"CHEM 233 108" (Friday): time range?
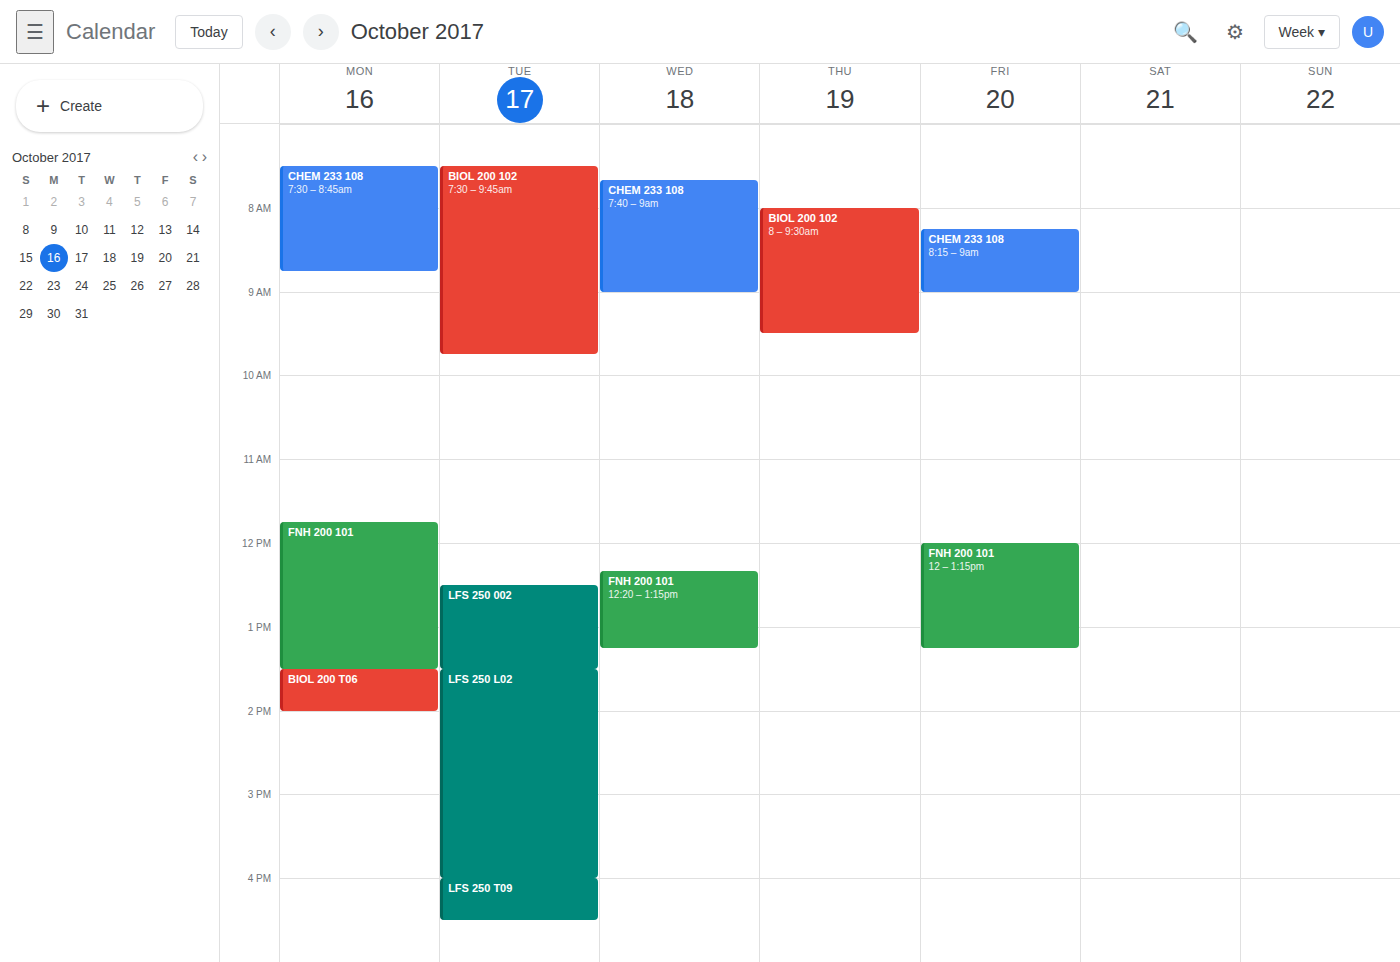
08:15 to 09:00